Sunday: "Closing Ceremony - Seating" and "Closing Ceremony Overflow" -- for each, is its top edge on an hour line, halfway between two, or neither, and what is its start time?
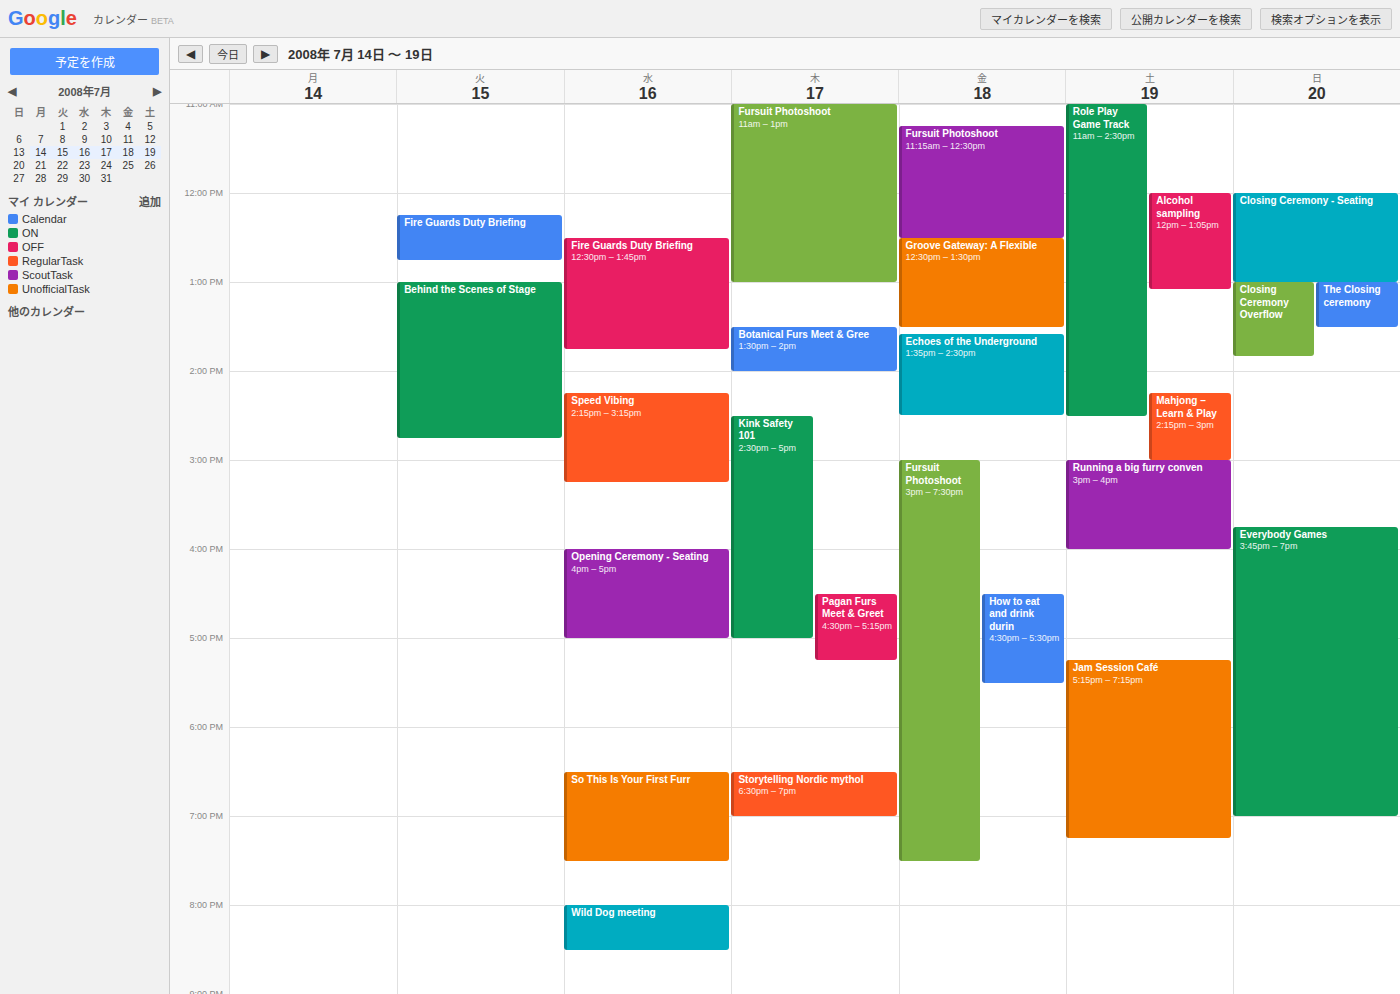
"Closing Ceremony - Seating": 12:00 PM, exactly on the 12 PM line. "Closing Ceremony Overflow": 1:00 PM, exactly on the 1 PM line.